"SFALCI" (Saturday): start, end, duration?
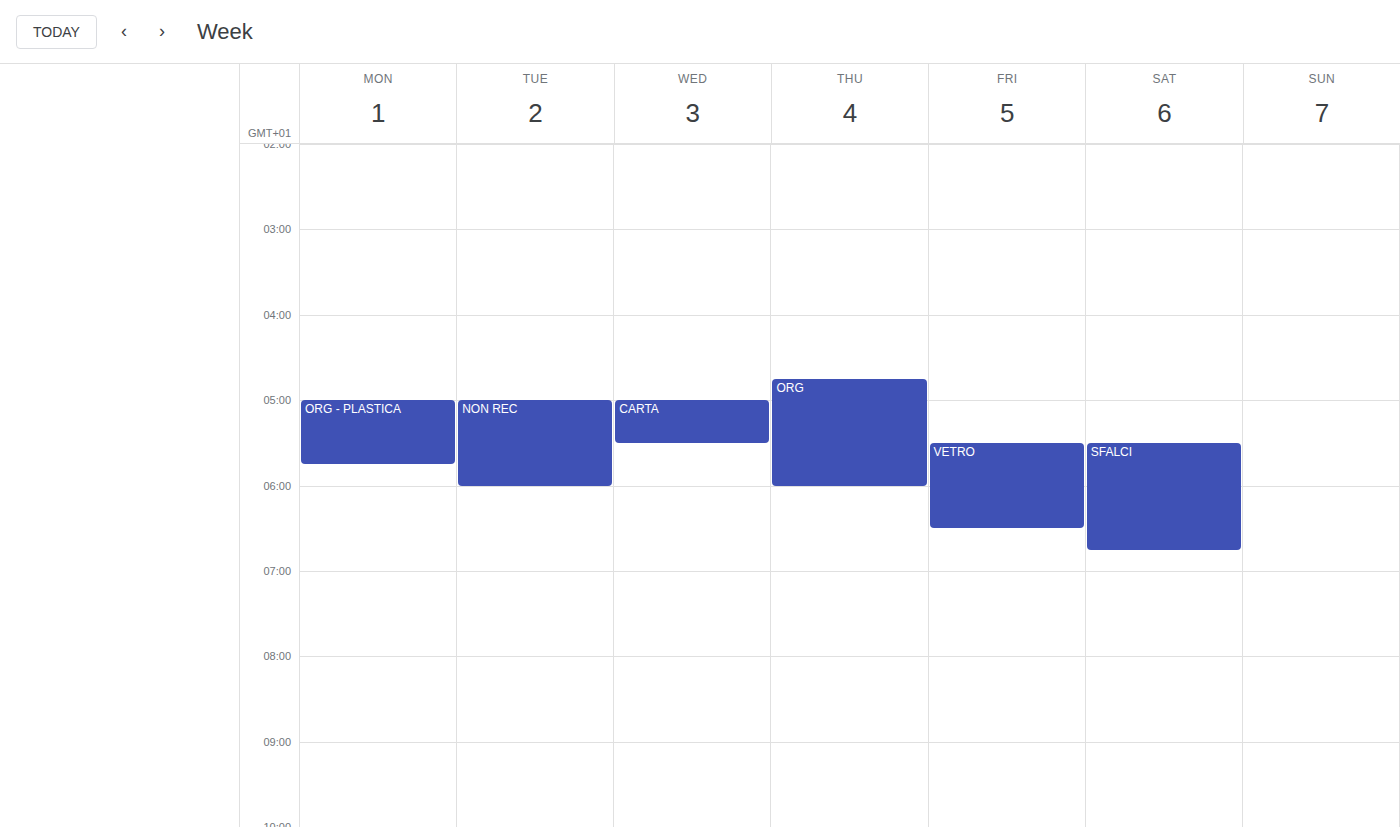
5:30 AM to 6:45 AM, 1 hour 15 minutes